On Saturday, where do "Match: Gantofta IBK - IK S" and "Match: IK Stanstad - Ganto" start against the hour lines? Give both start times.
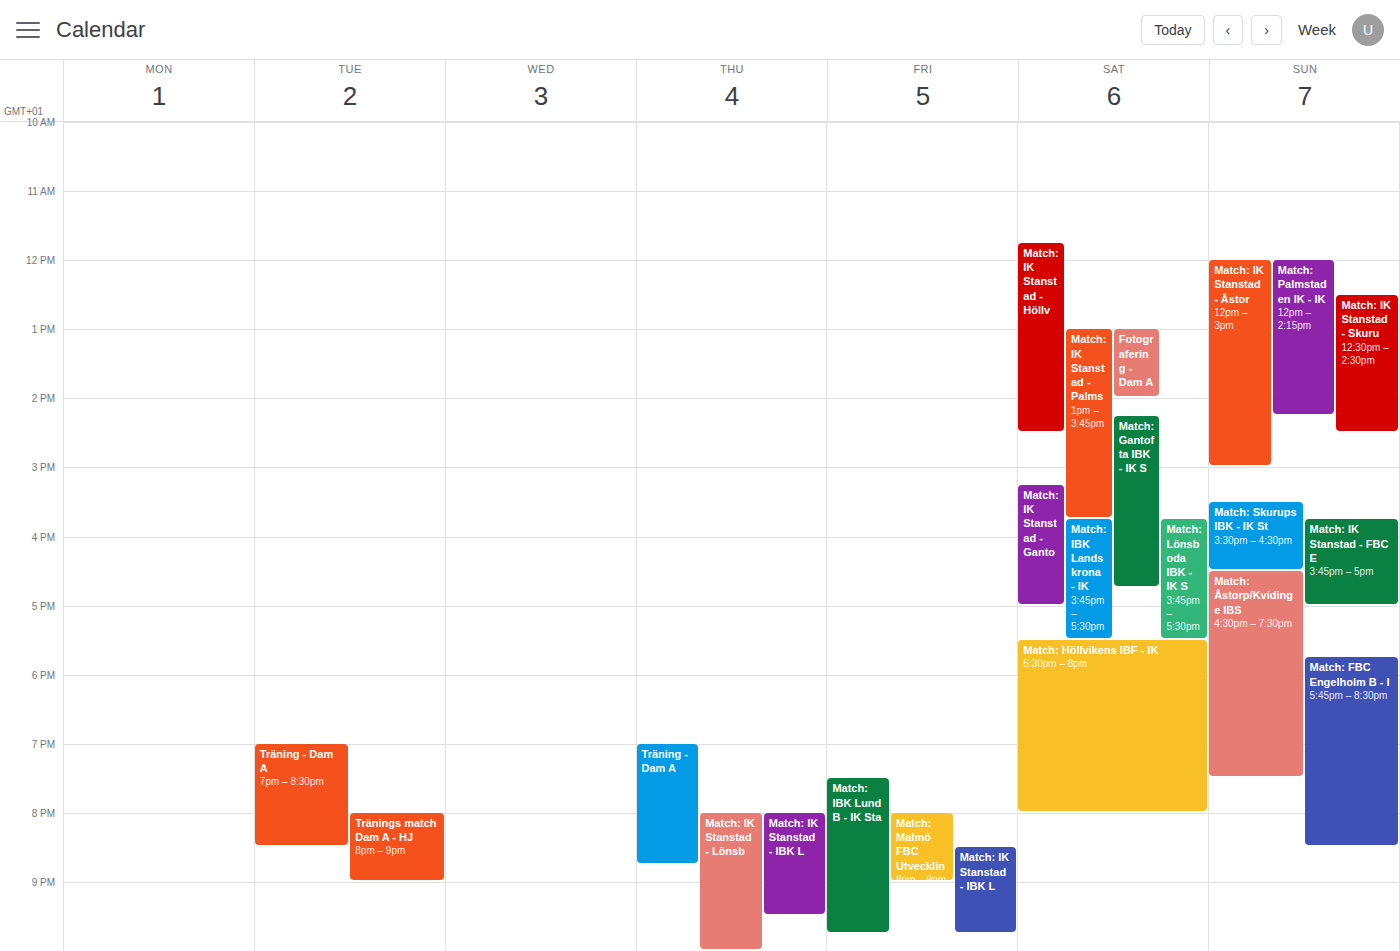
"Match: Gantofta IBK - IK S": 2:15 PM, neither: a quarter of the way from the 2 PM line to the 3 PM line. "Match: IK Stanstad - Ganto": 3:15 PM, neither: a quarter of the way from the 3 PM line to the 4 PM line.